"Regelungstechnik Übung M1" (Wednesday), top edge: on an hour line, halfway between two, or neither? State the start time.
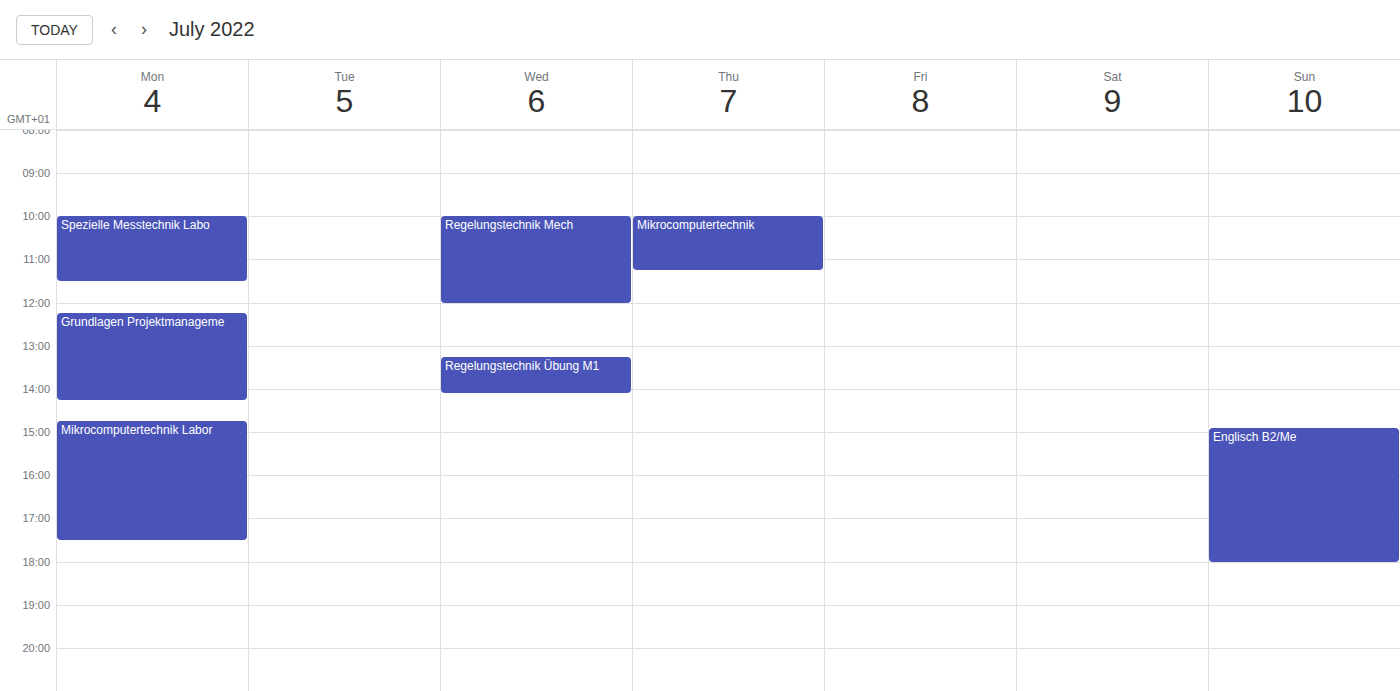
1:15 PM -- neither: a quarter of the way from the 1 PM line to the 2 PM line.